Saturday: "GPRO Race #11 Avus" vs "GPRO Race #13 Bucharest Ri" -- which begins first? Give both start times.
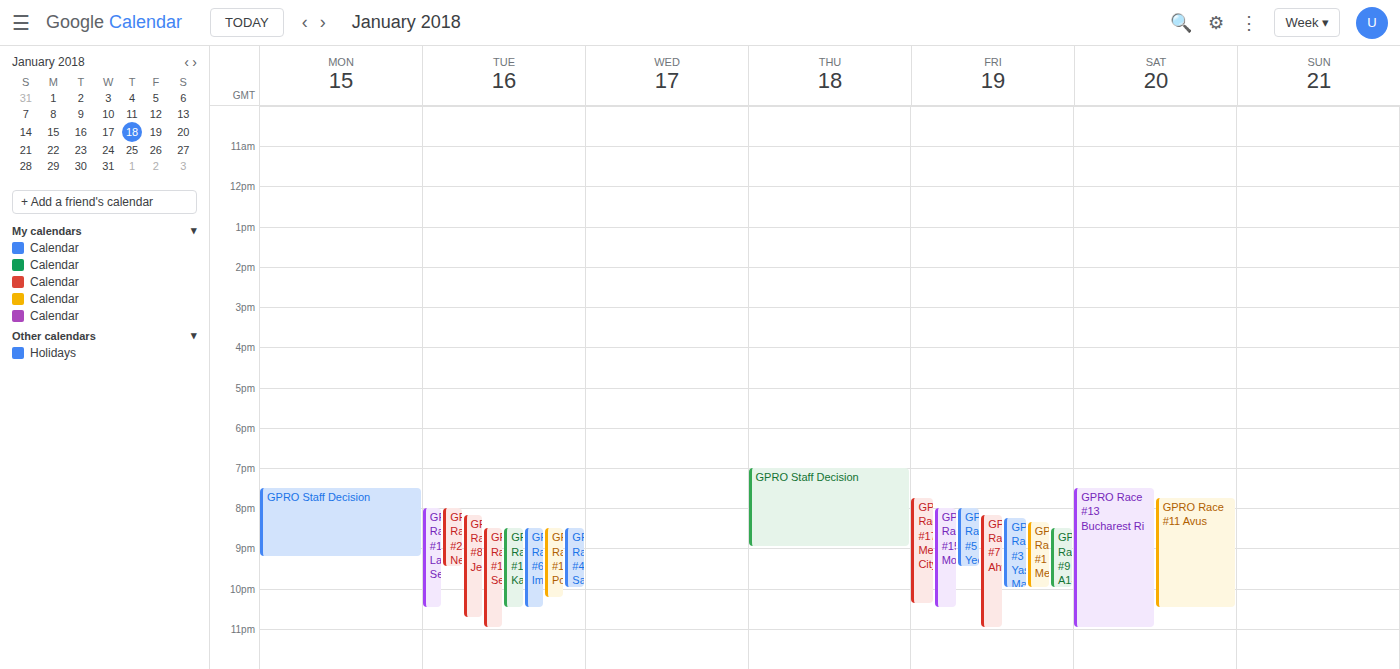
"GPRO Race #13 Bucharest Ri" 7:30 PM; "GPRO Race #11 Avus" 7:45 PM.